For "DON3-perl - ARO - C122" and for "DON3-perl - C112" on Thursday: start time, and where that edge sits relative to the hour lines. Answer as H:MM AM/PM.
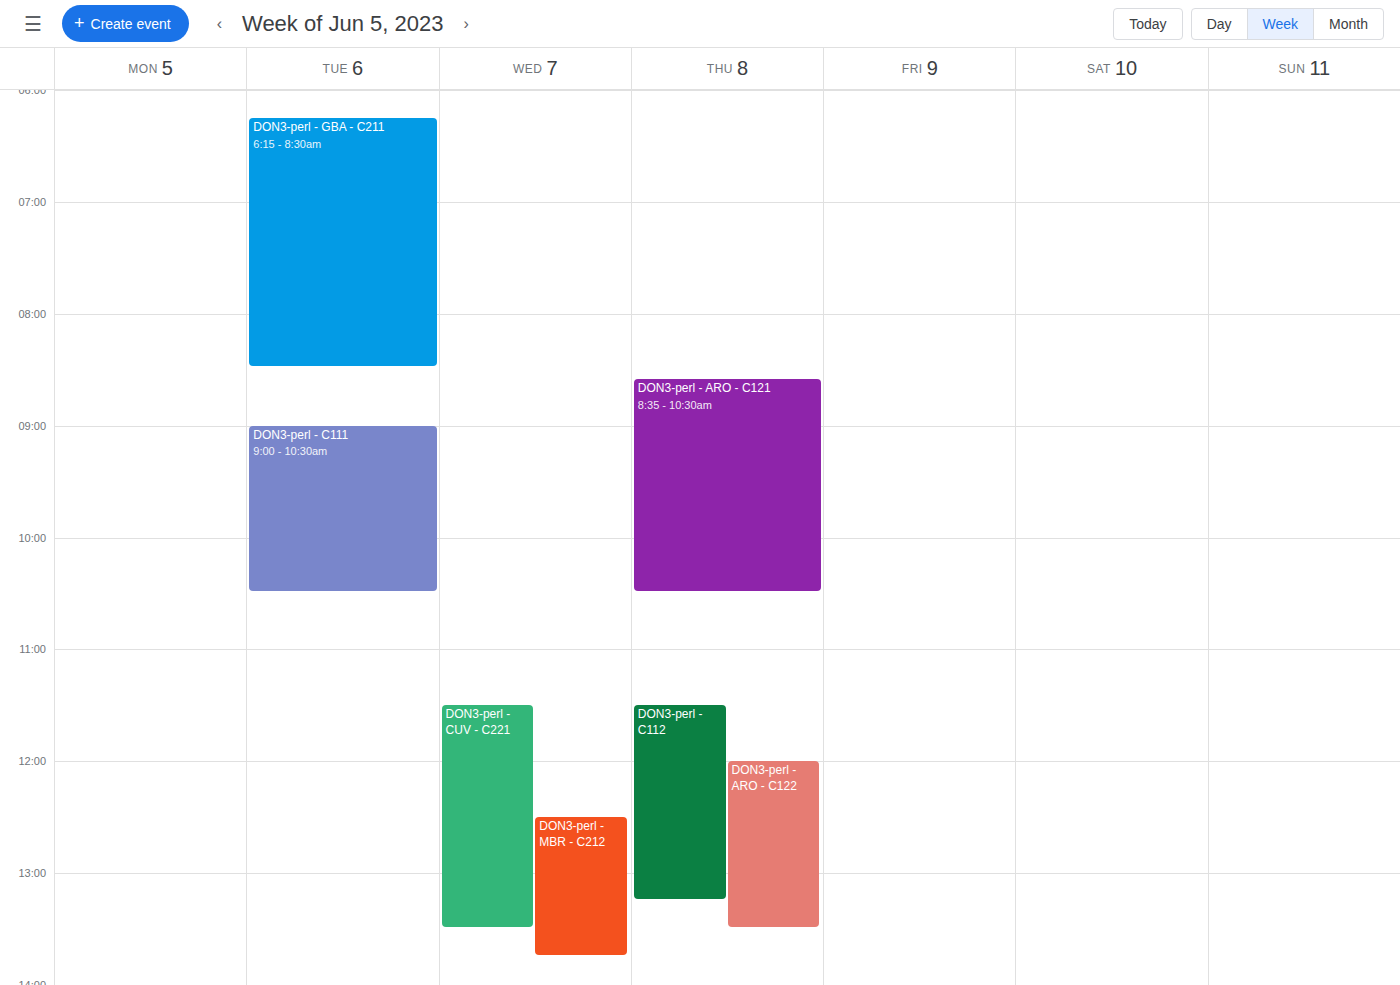
"DON3-perl - ARO - C122": 12:00 PM, exactly on the 12 PM line. "DON3-perl - C112": 11:30 AM, halfway between the 11 AM and 12 PM lines.